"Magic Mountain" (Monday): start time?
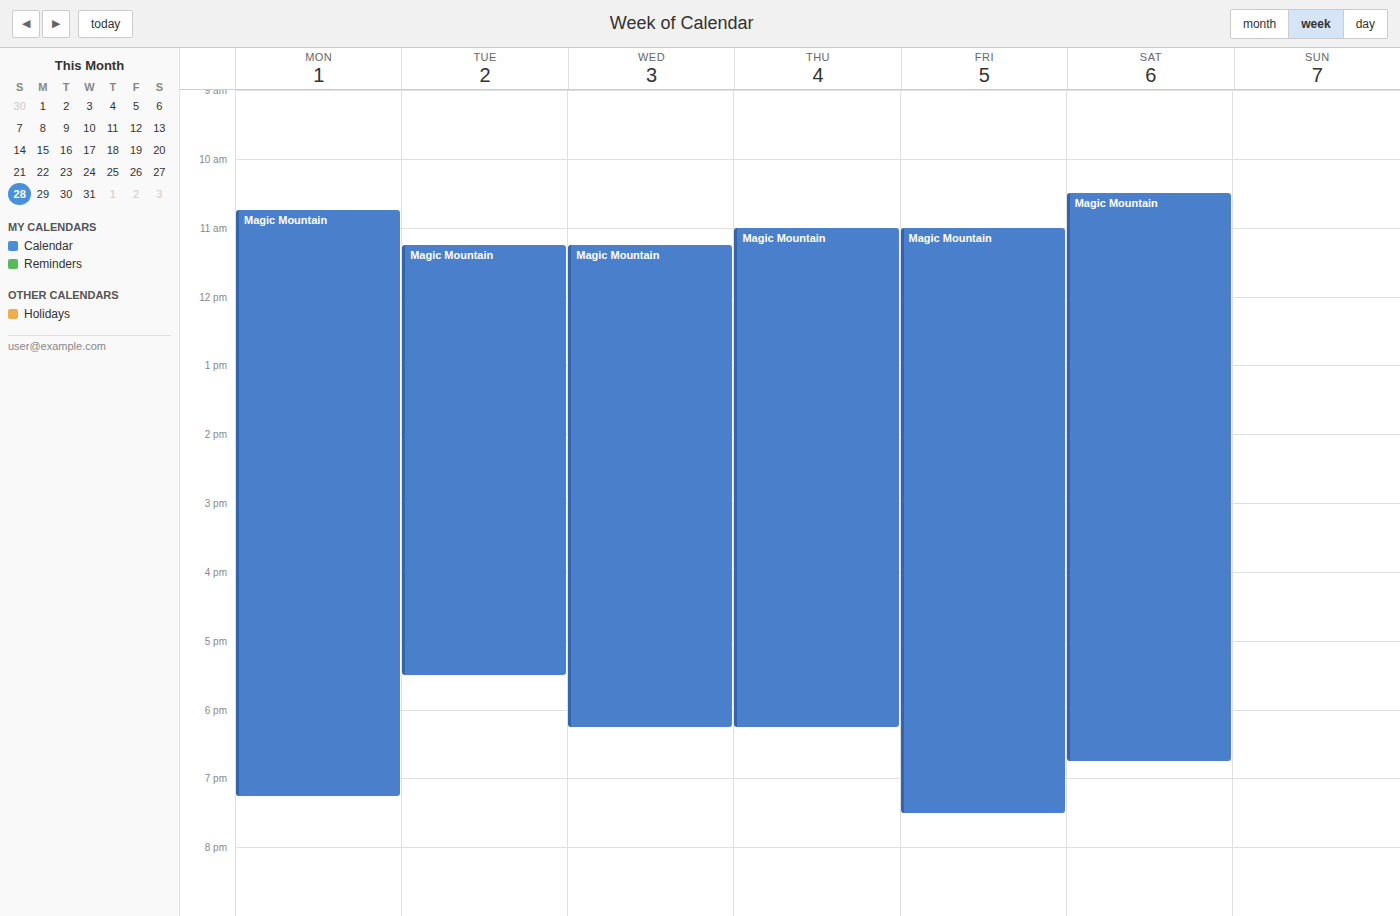
10:45 AM